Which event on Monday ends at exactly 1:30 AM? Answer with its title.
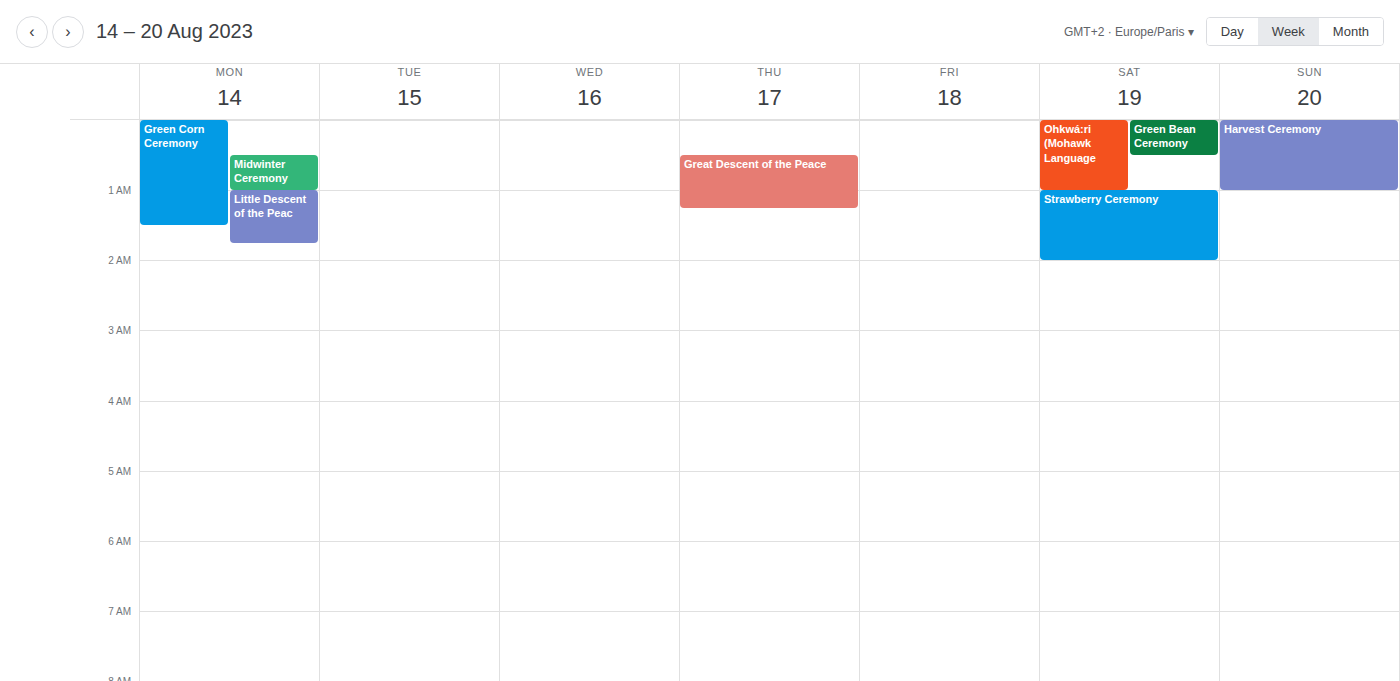
"Green Corn Ceremony"